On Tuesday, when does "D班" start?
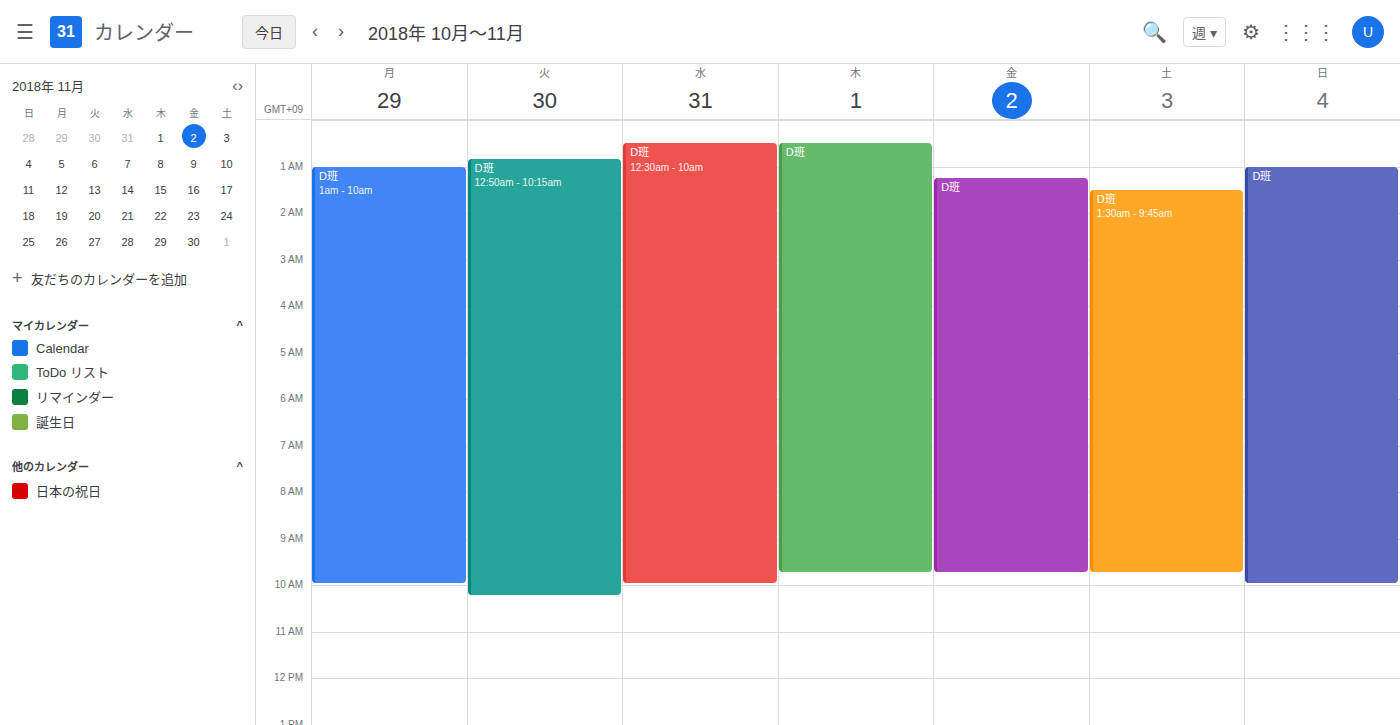
12:50 AM